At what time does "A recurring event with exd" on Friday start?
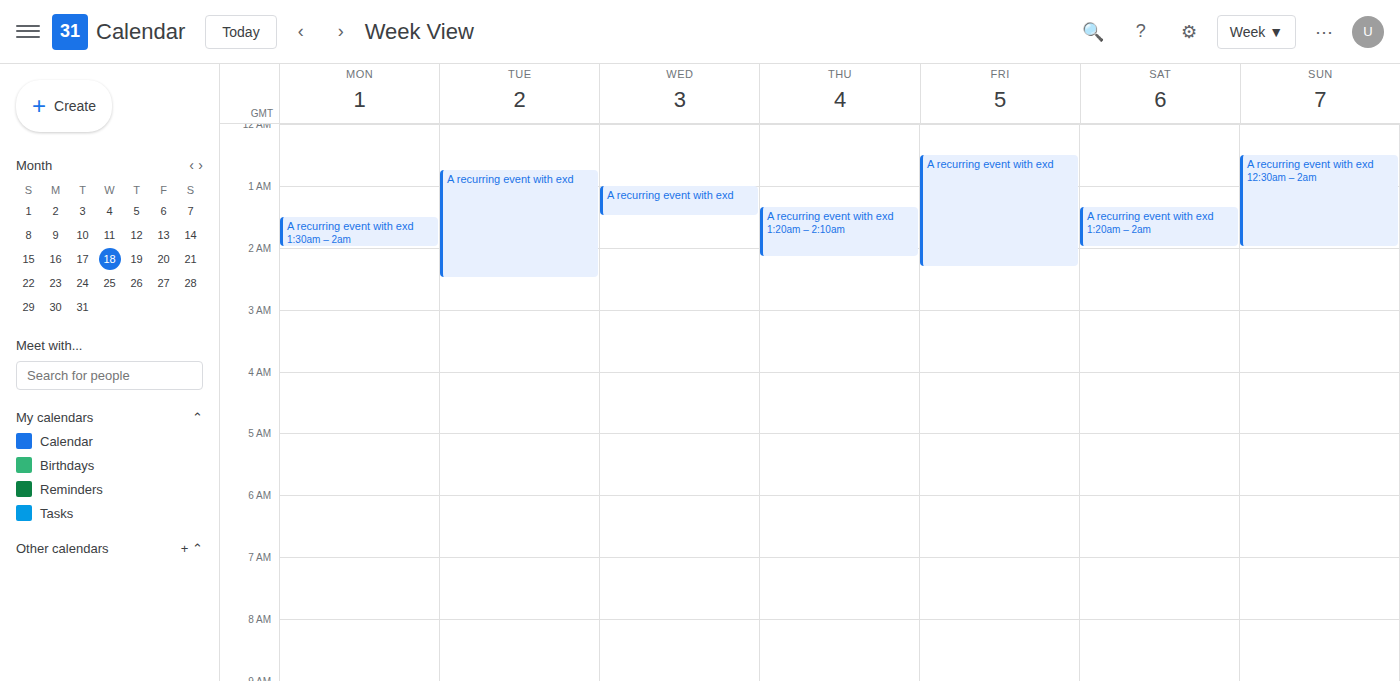
12:30 AM